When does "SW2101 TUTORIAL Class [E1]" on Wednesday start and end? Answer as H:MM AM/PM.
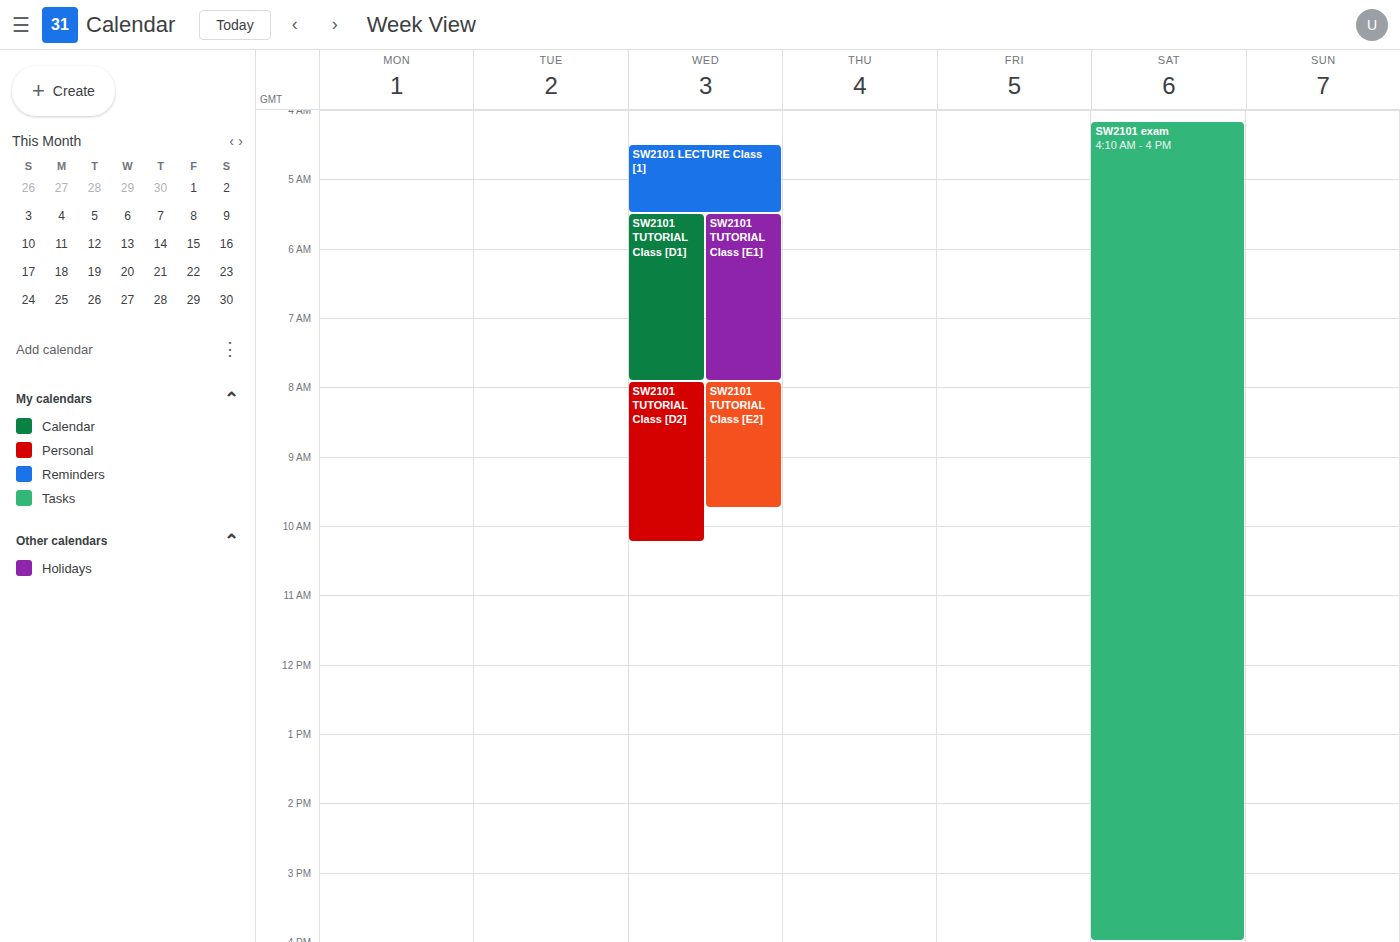
5:30 AM to 7:55 AM